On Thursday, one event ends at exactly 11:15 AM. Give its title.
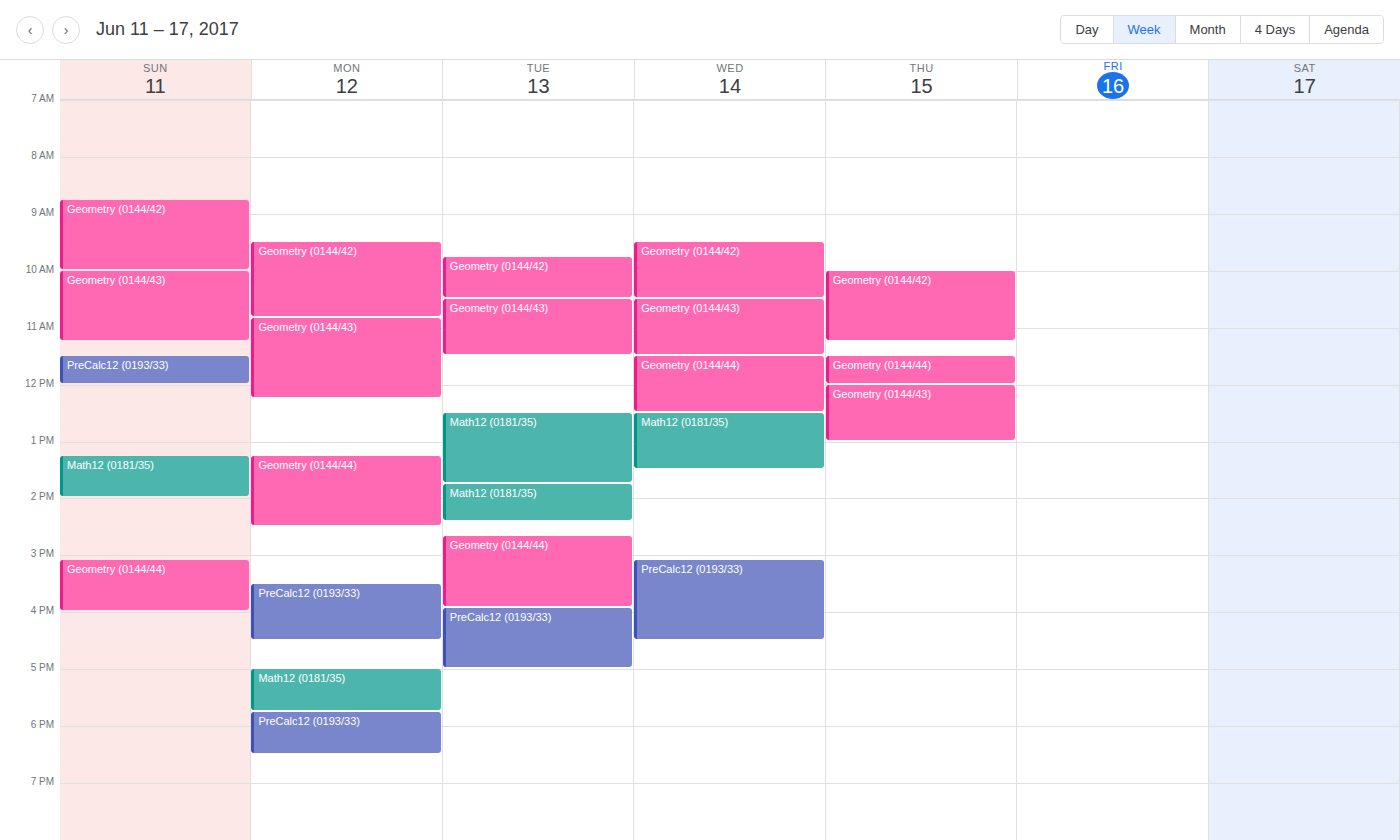
"Geometry (0144/42)"